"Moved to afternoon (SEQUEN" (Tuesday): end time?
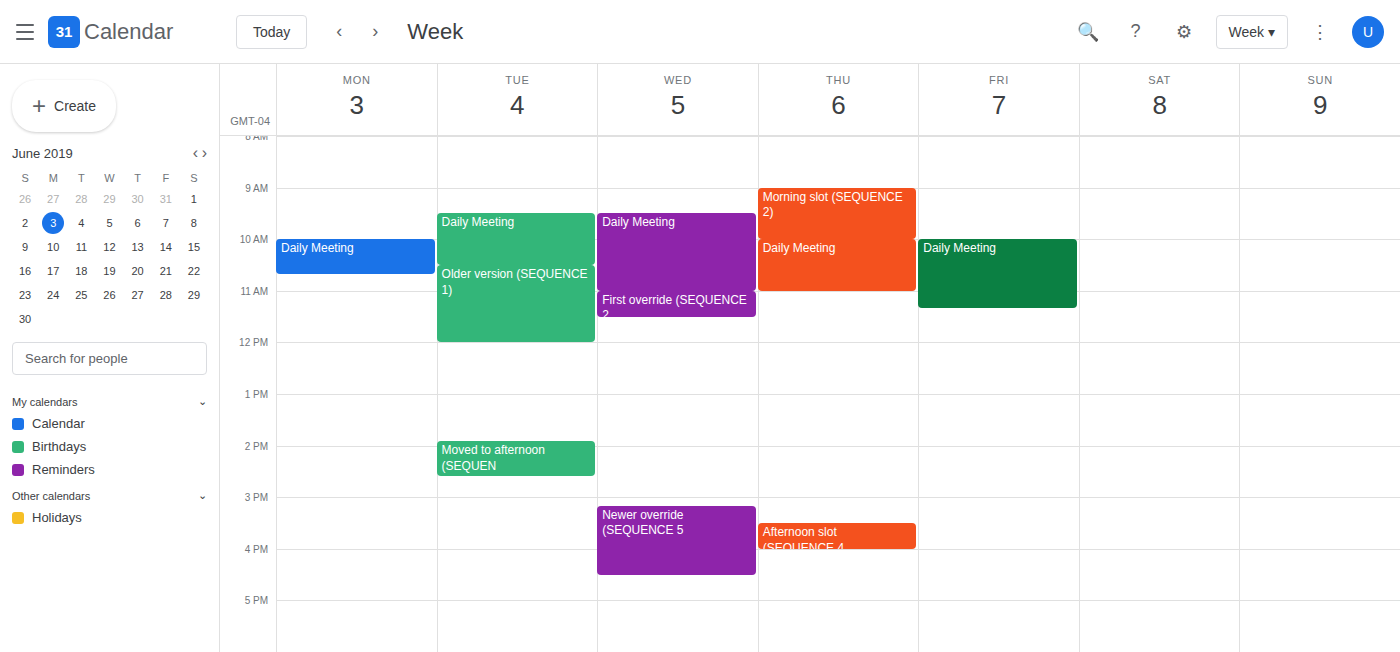
2:35 PM